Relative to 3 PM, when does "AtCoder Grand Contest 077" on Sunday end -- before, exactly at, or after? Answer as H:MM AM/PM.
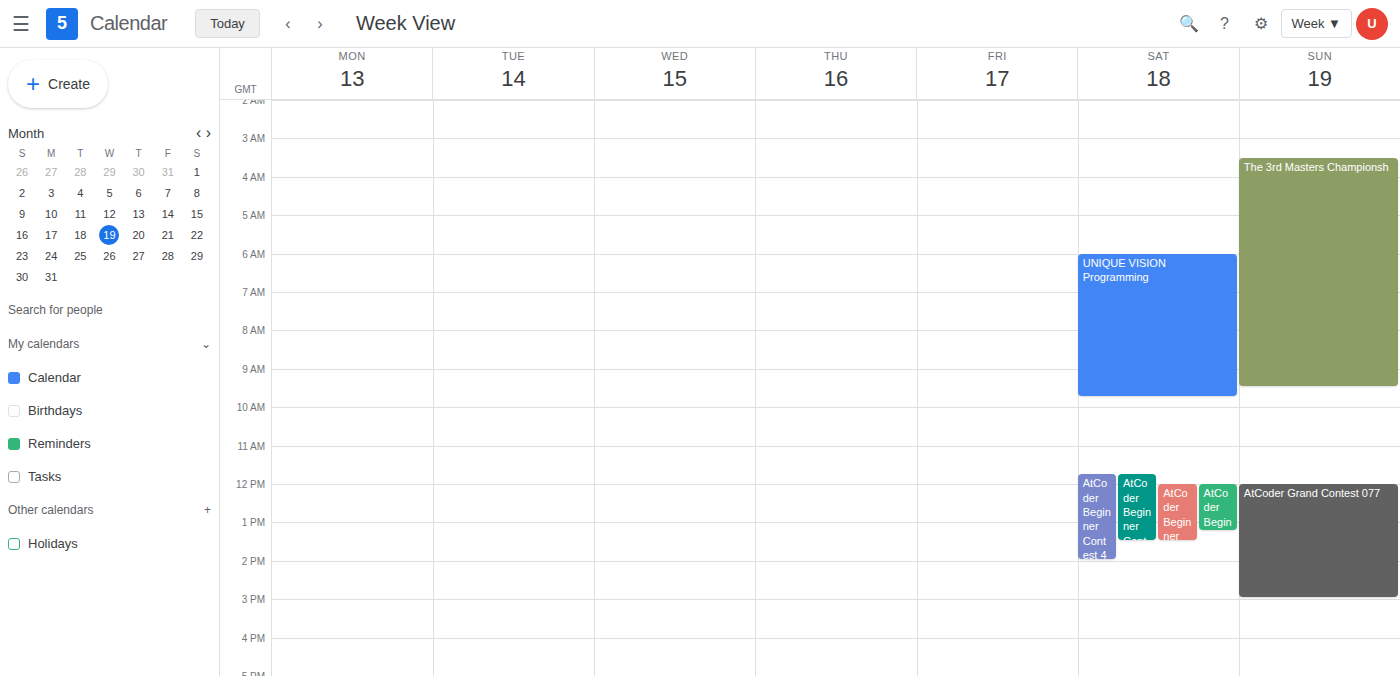
3:00 PM -- exactly at 3 PM, on the 3 PM line.